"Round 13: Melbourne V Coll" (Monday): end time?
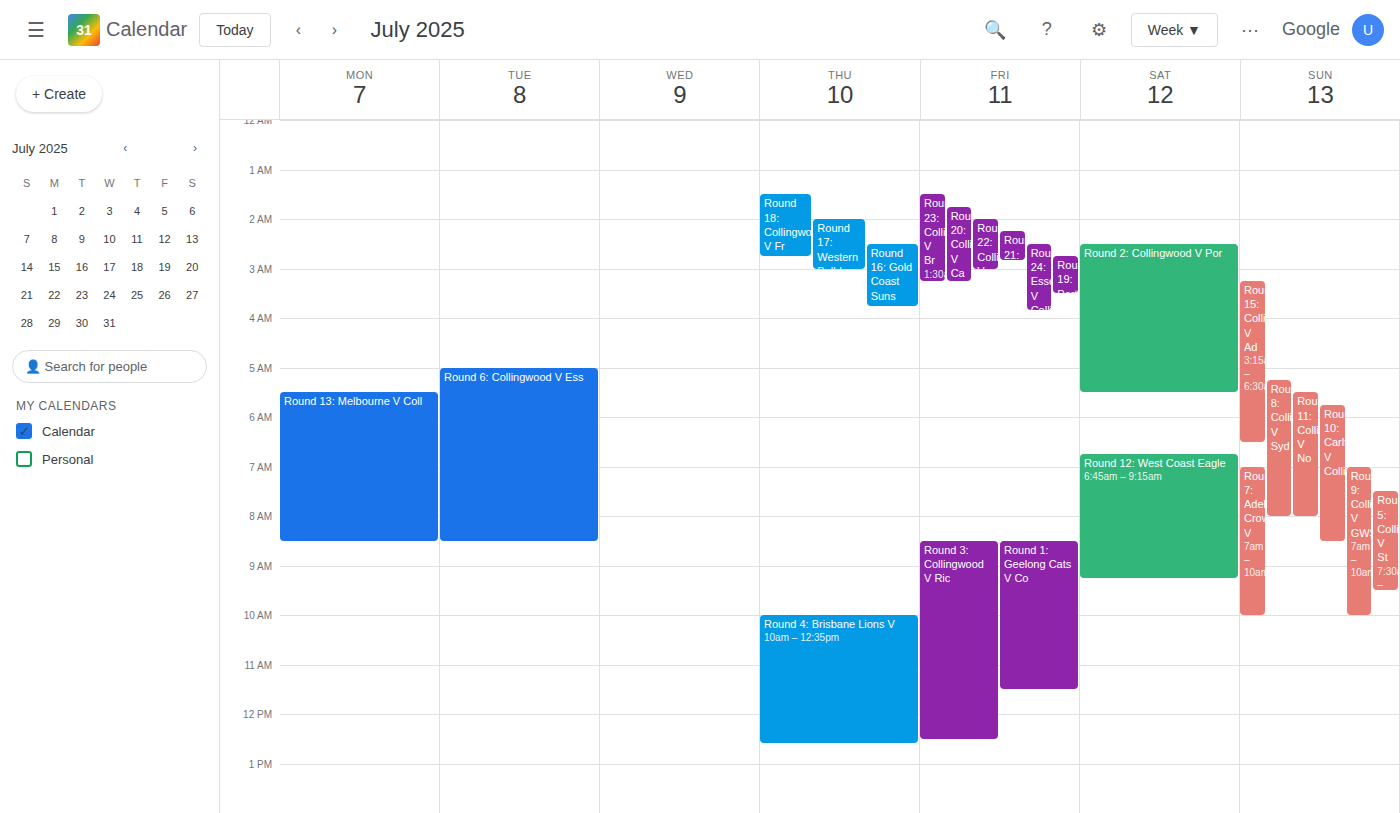
8:30 AM